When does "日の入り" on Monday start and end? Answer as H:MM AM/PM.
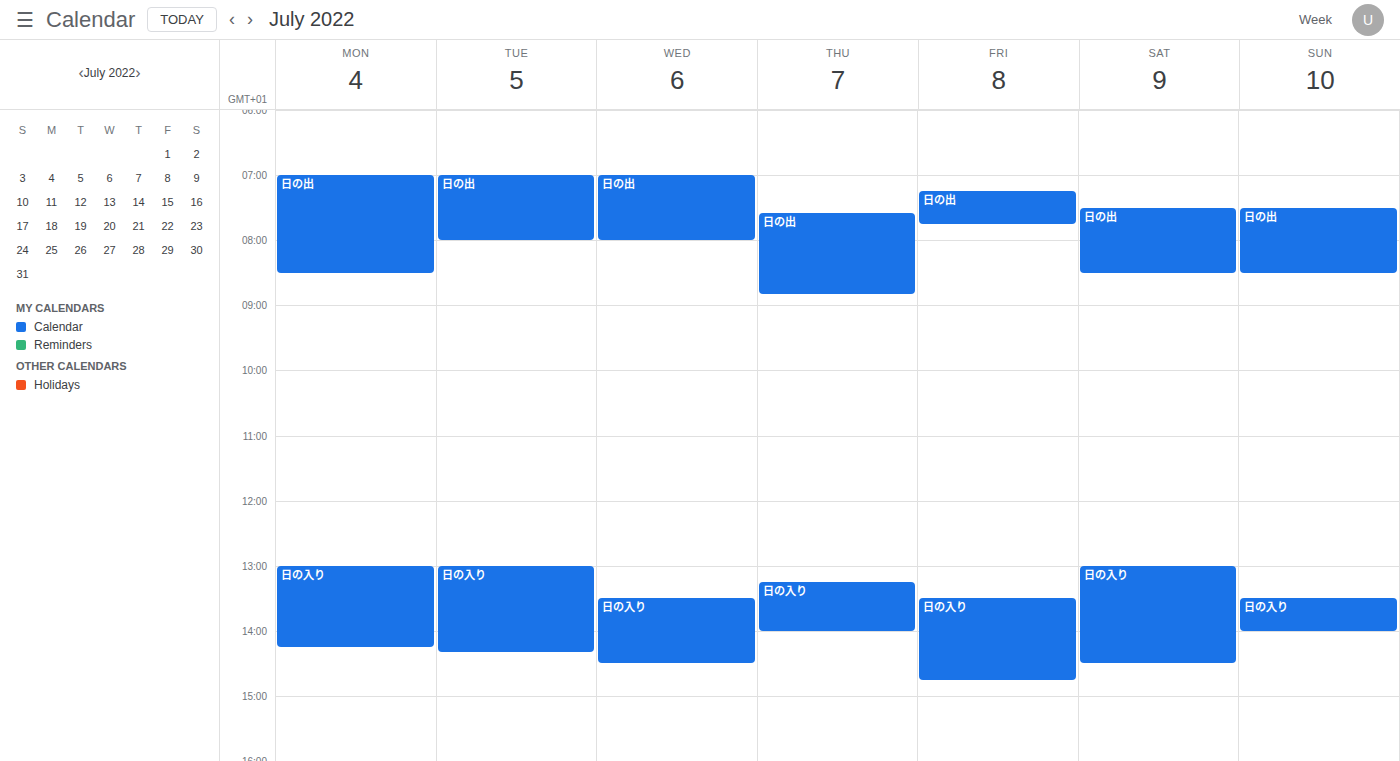
1:00 PM to 2:15 PM